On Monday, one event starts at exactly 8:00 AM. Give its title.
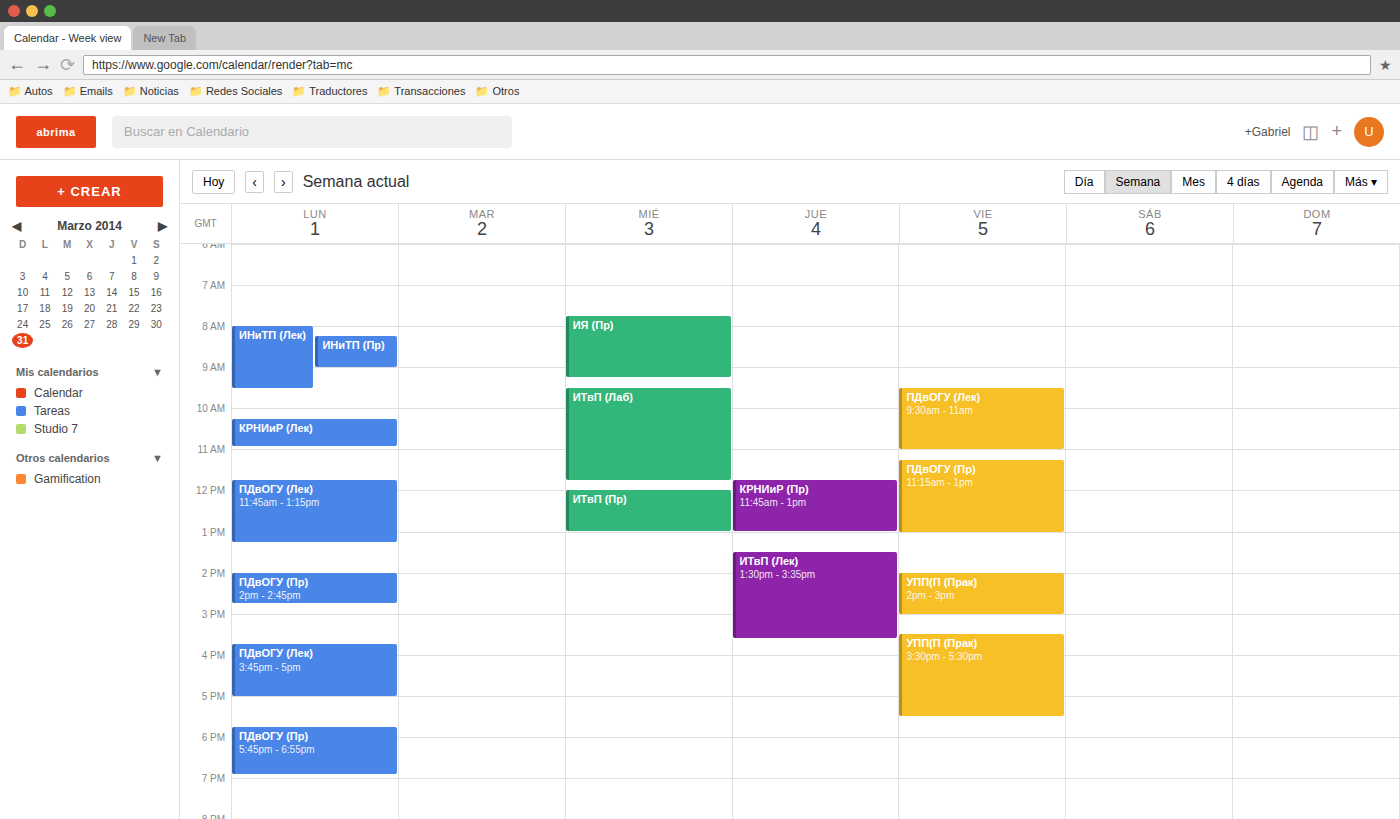
"ИНиТП (Лек)"